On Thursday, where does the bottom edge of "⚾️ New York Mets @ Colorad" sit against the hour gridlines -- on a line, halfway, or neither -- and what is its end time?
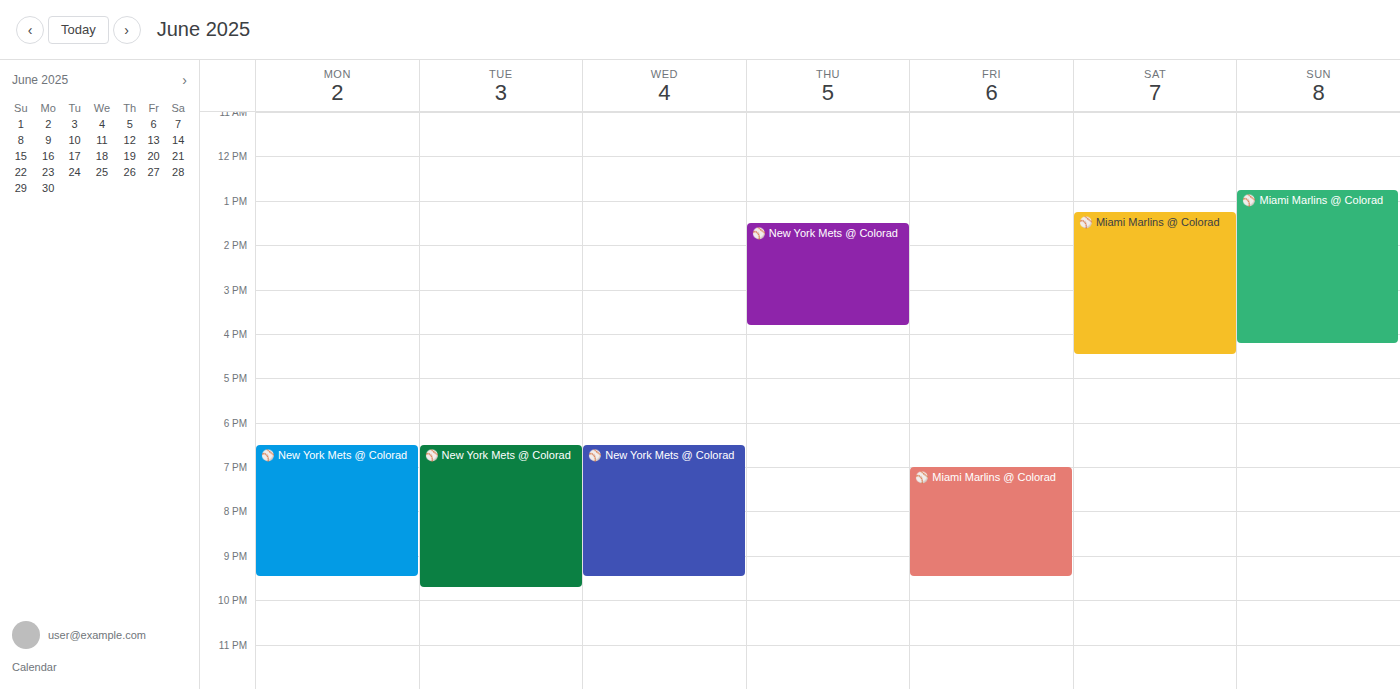
3:50 PM -- neither: 50 minutes below the 3 PM line and 10 minutes above the 4 PM line.